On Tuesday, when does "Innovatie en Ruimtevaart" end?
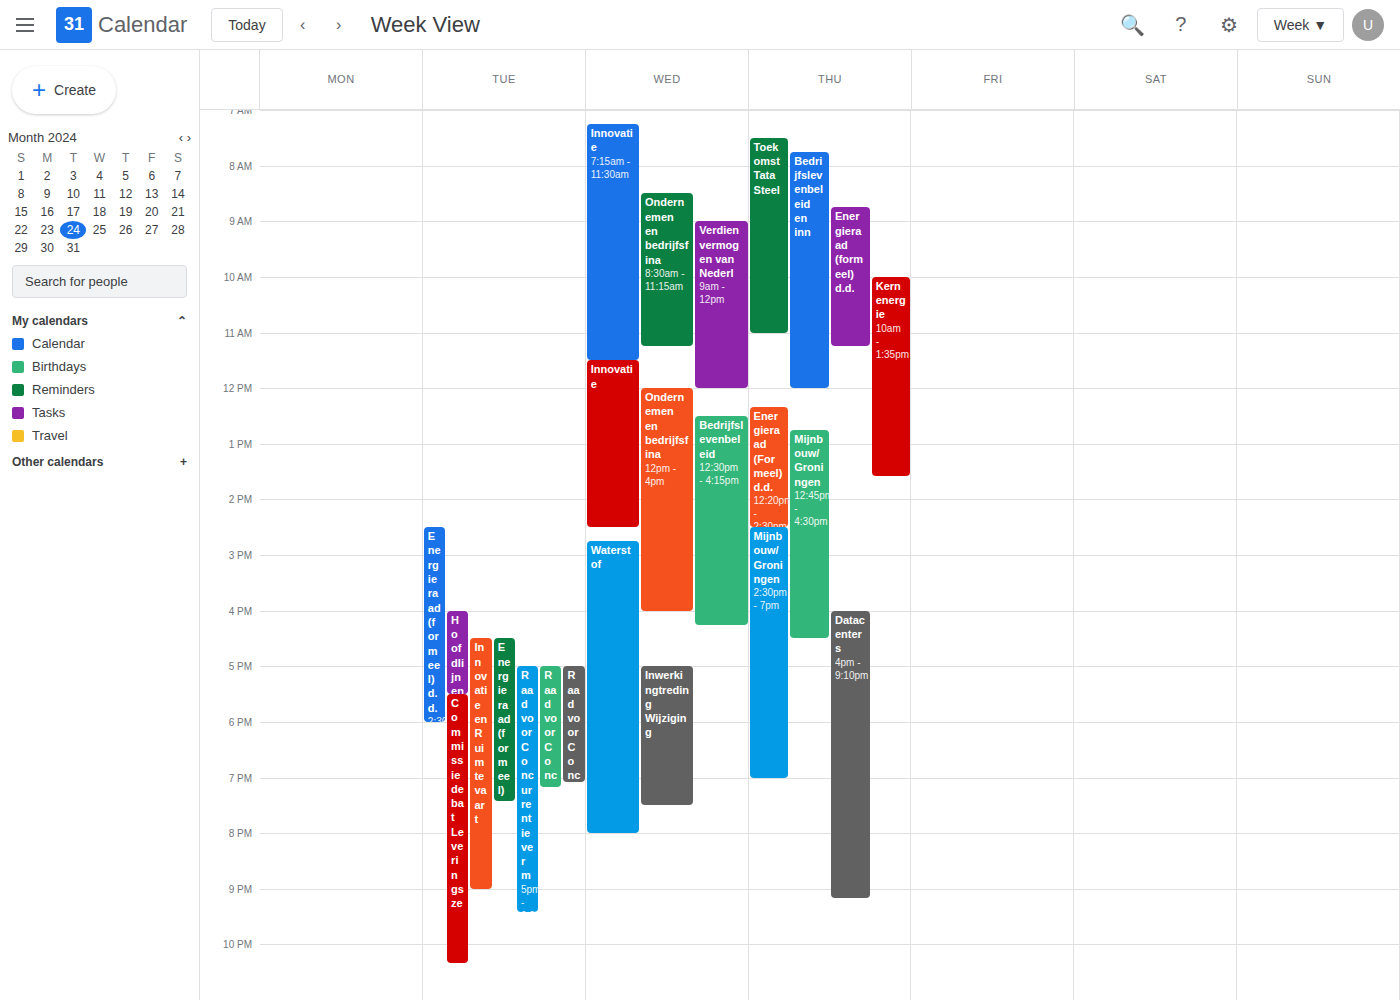
9:00 PM